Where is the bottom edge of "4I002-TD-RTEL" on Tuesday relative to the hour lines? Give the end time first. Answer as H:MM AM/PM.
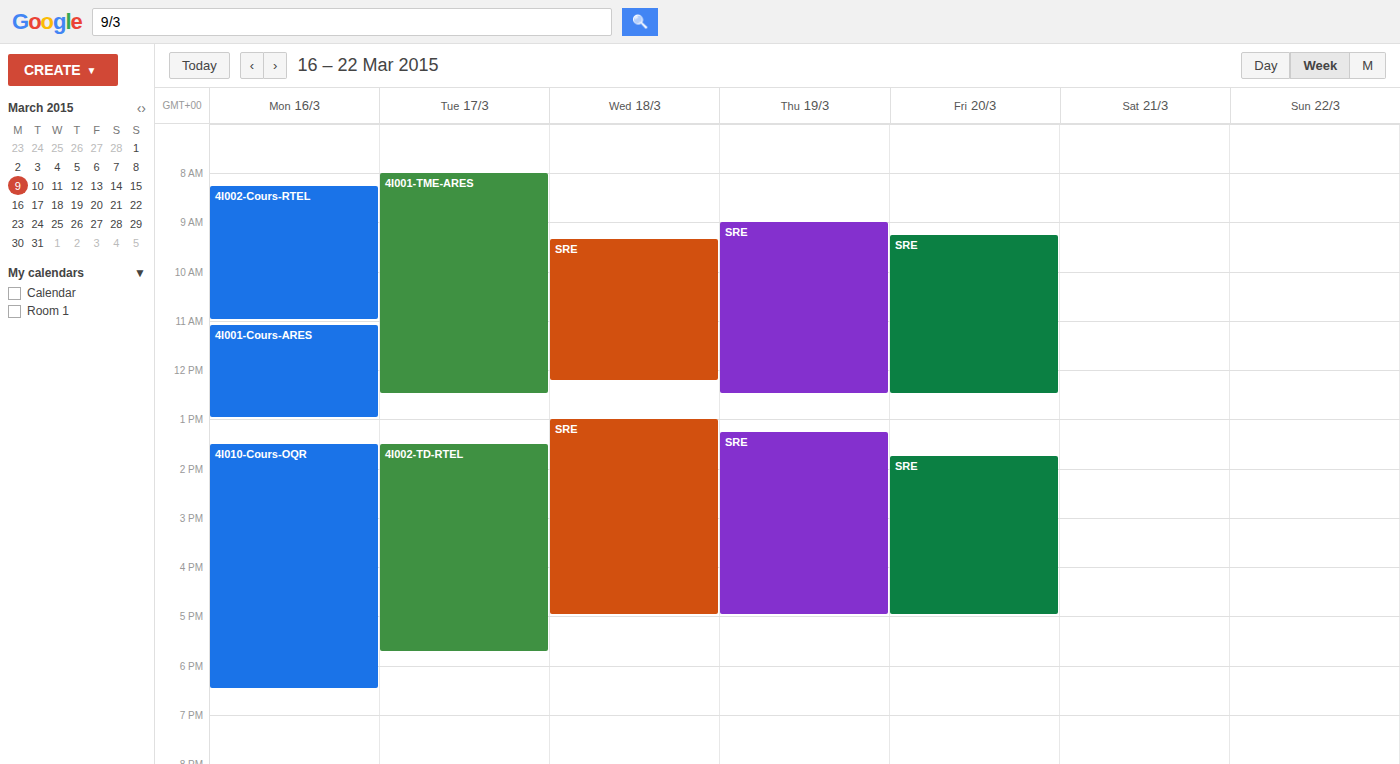
5:45 PM -- neither: three quarters of the way from the 5 PM line to the 6 PM line.